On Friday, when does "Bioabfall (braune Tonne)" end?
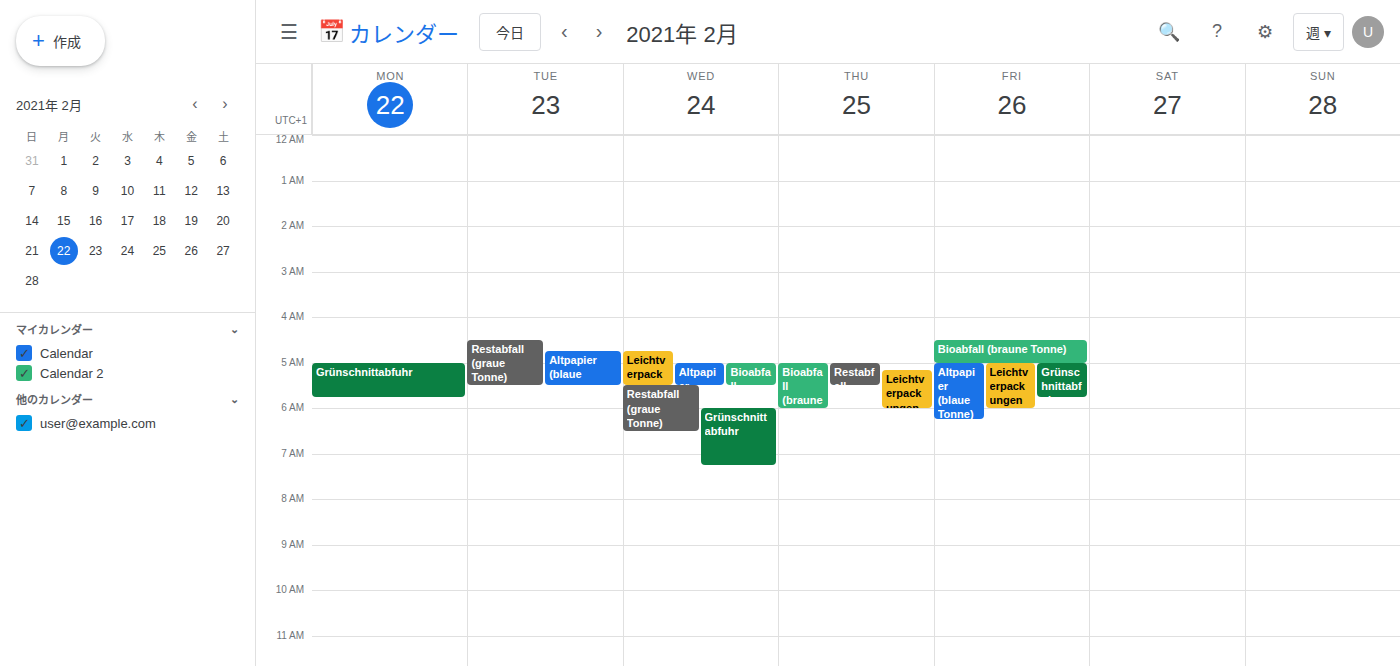
5:00 AM